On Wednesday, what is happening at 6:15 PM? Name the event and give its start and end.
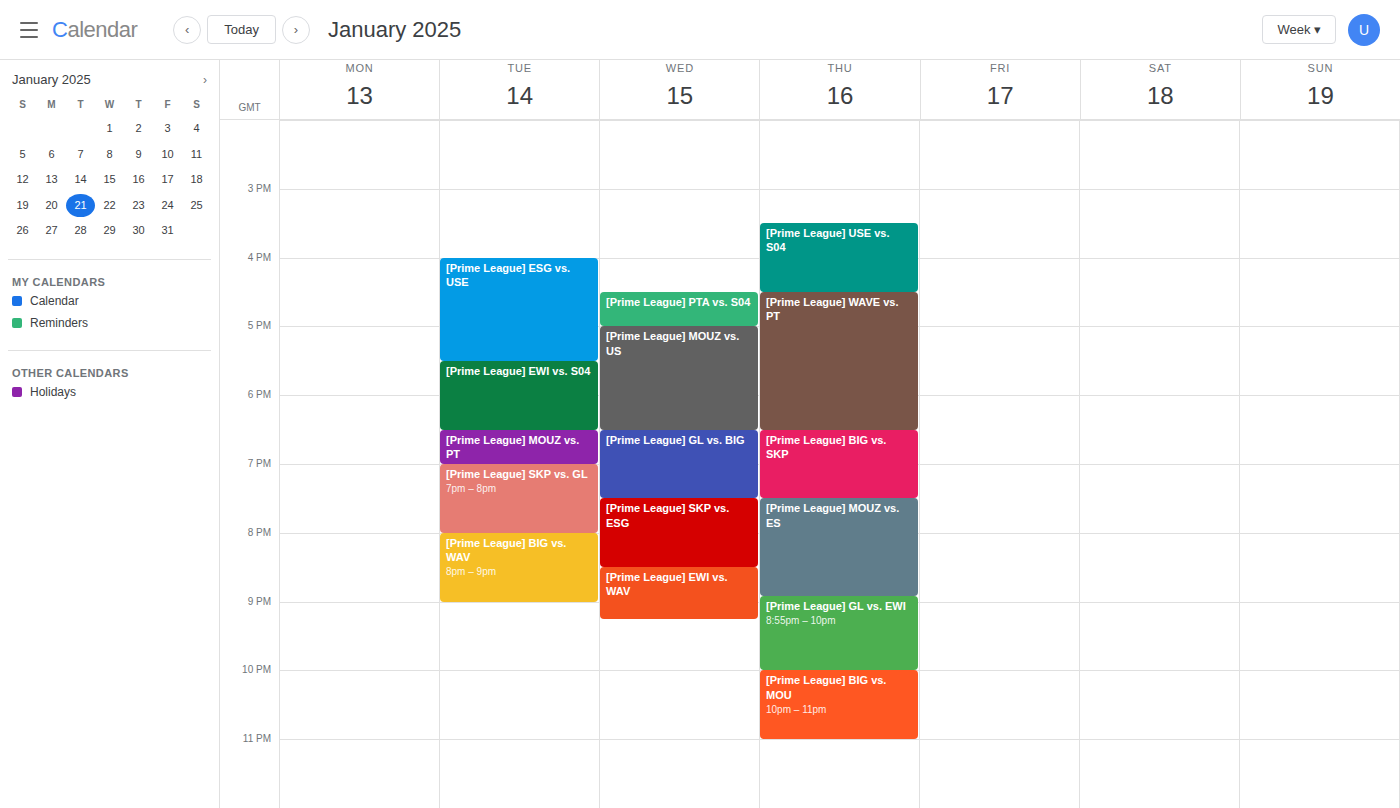
"[Prime League] MOUZ vs. US", 5:00 PM to 6:30 PM